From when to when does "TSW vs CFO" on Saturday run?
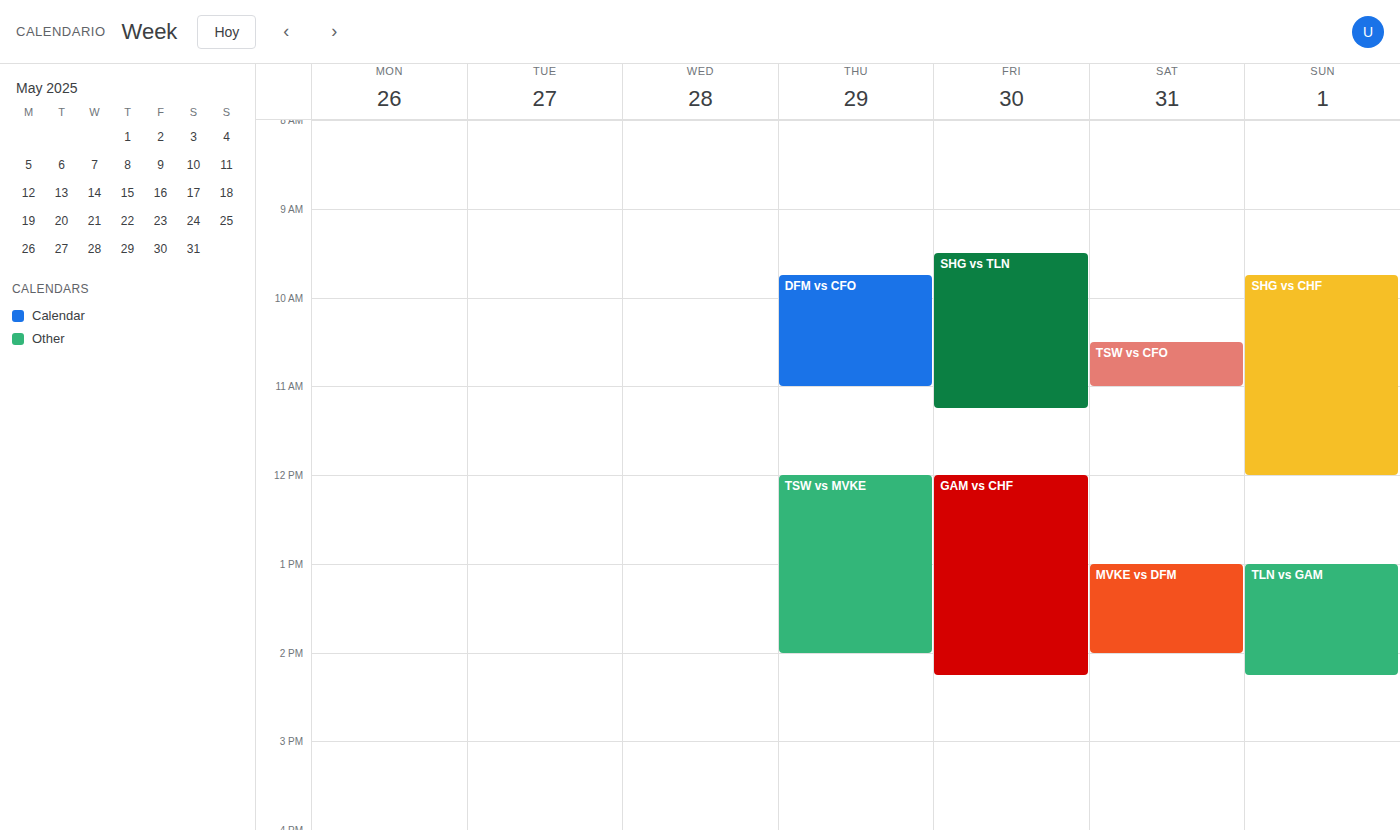
10:30 AM to 11:00 AM